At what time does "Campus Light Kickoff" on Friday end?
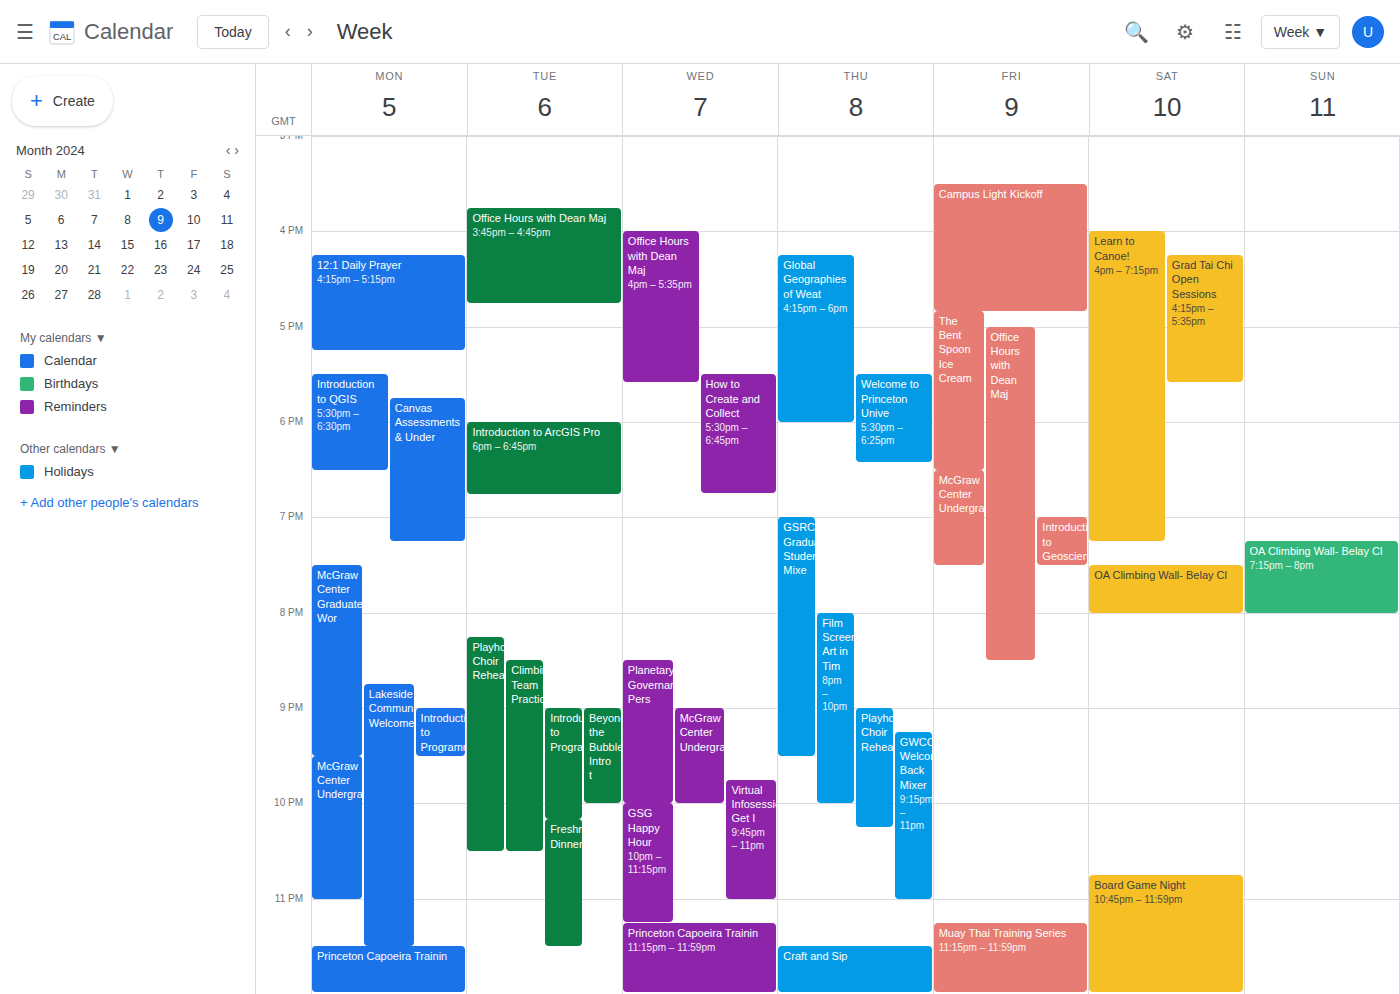
4:50 PM